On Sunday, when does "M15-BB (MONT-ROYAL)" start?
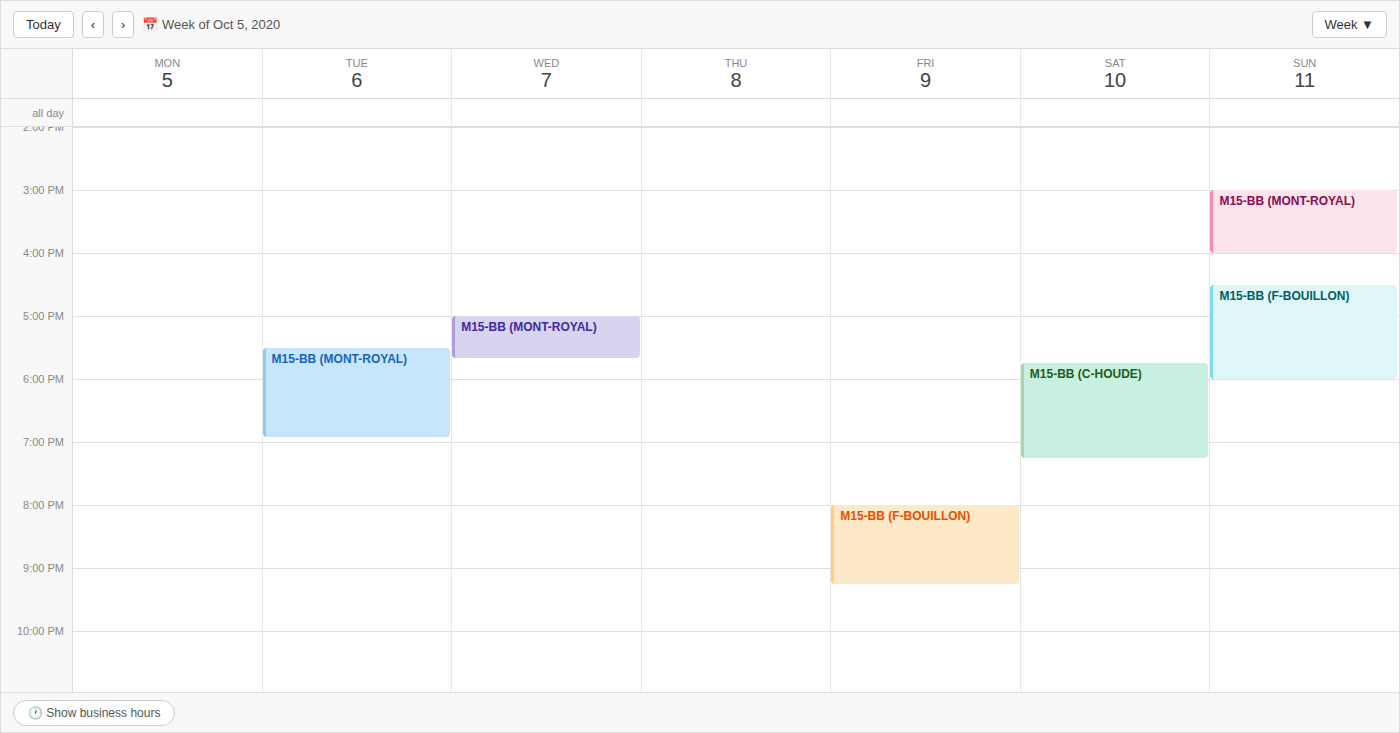
15:00